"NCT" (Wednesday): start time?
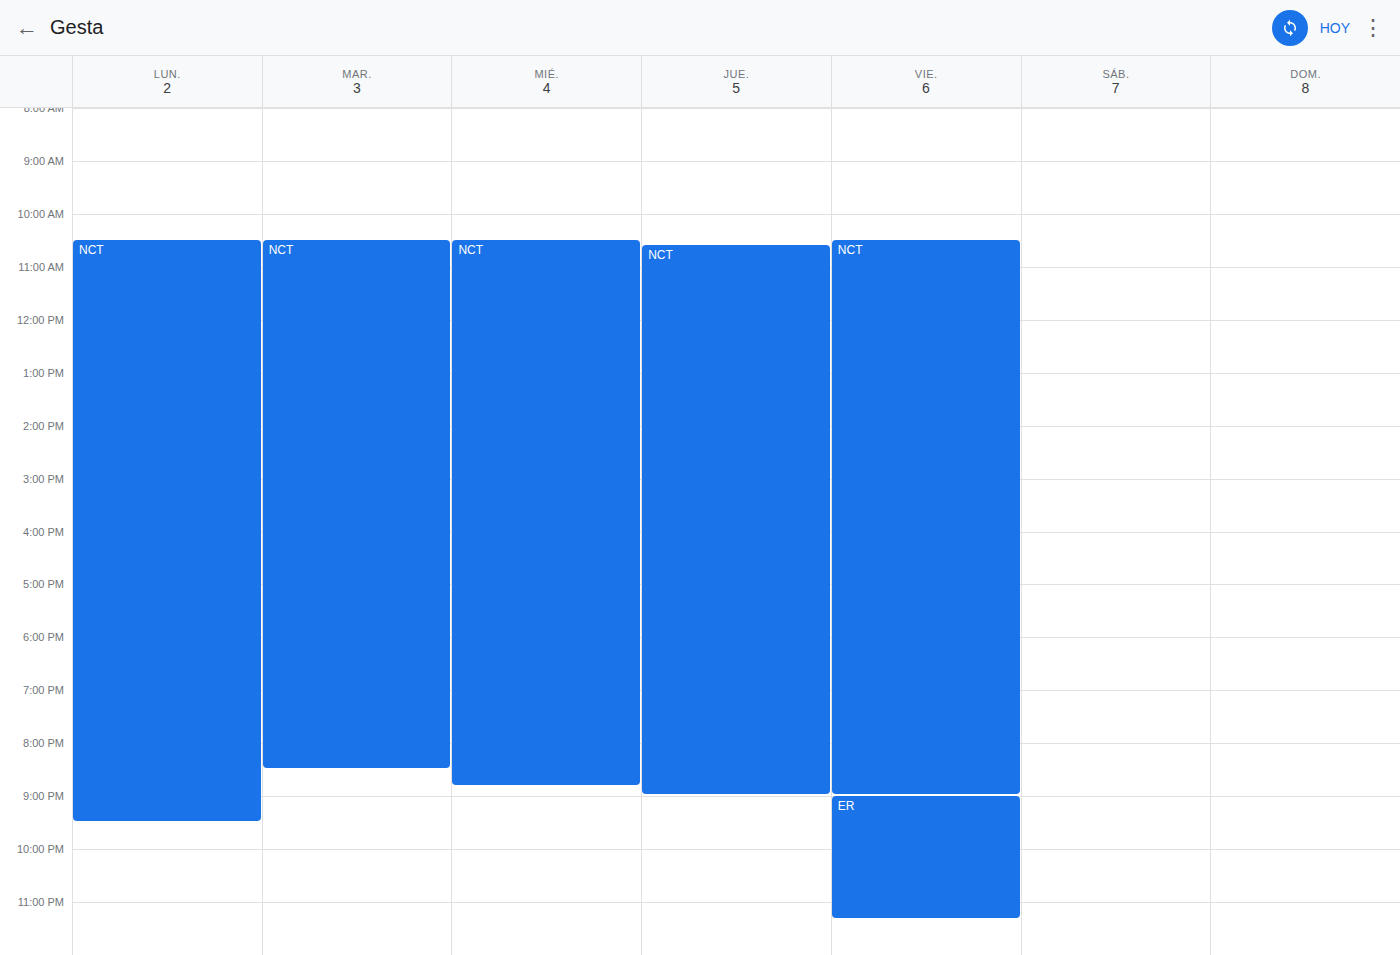
10:30 AM